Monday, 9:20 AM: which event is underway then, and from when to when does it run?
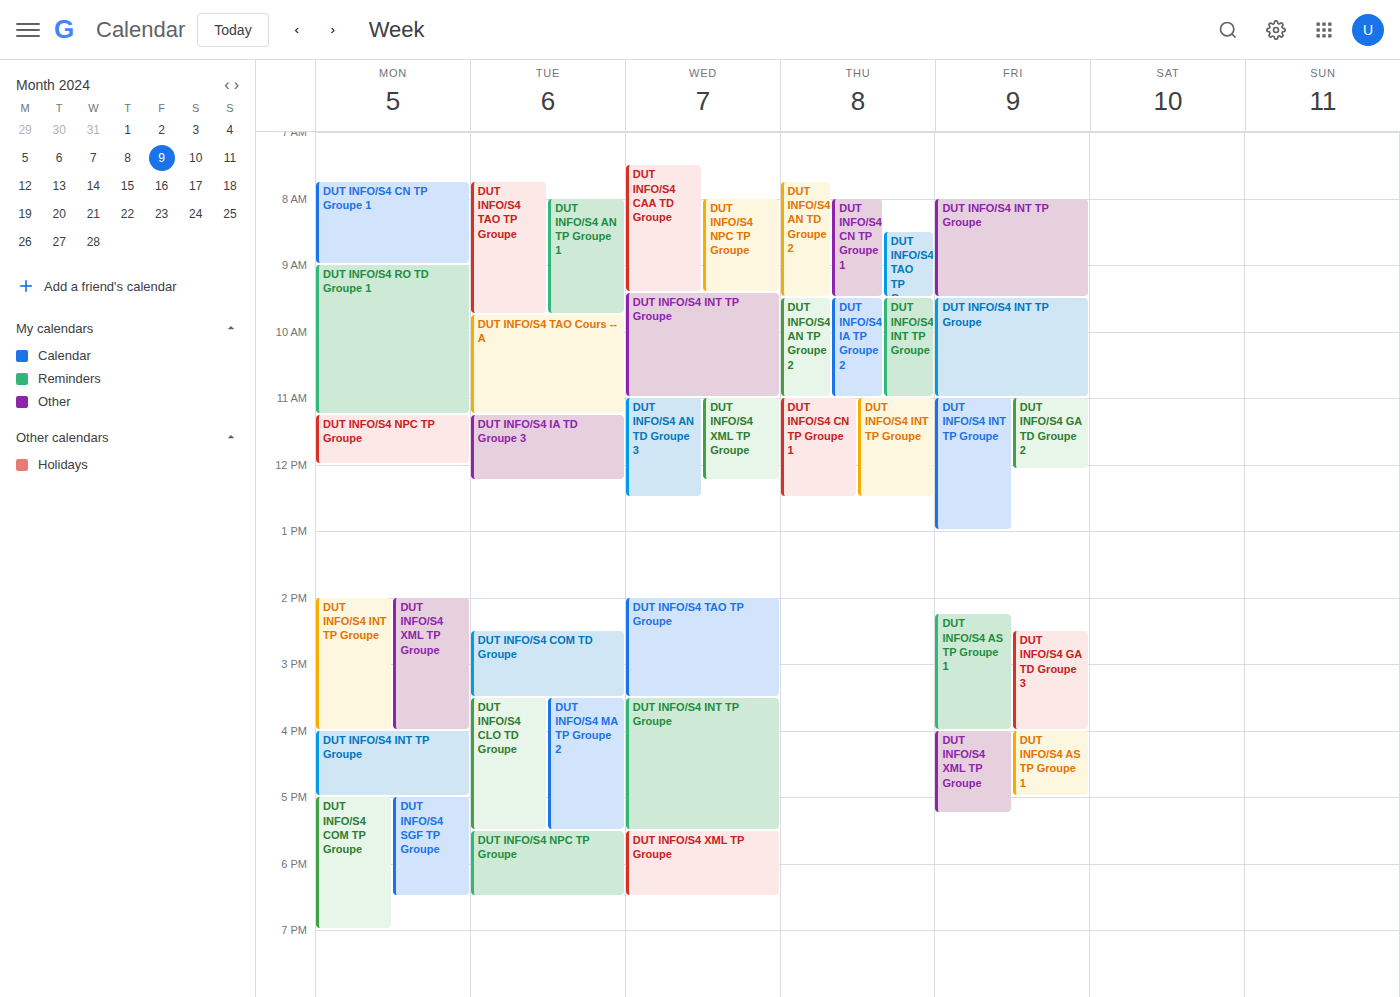
"DUT INFO/S4 RO TD Groupe 1", 9:00 AM to 11:15 AM